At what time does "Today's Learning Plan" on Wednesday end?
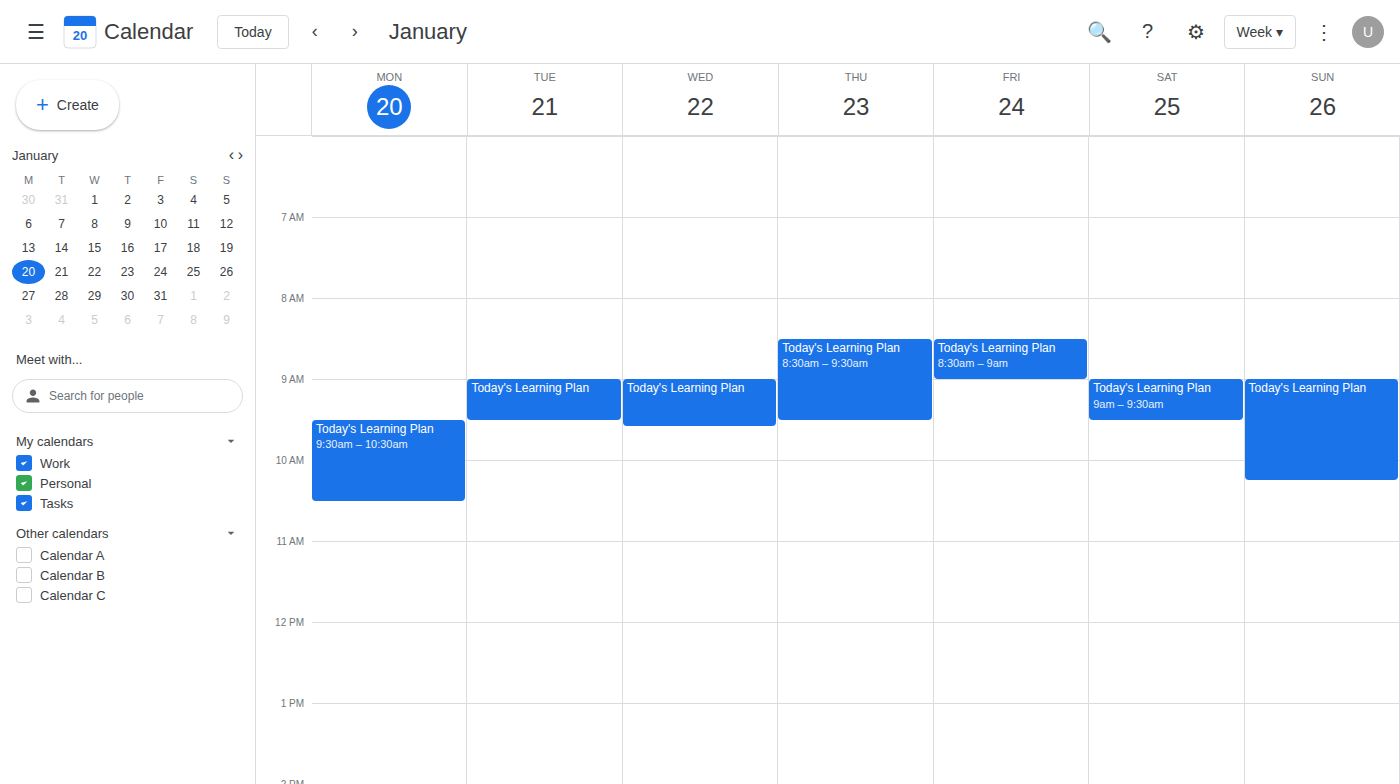
9:35 AM